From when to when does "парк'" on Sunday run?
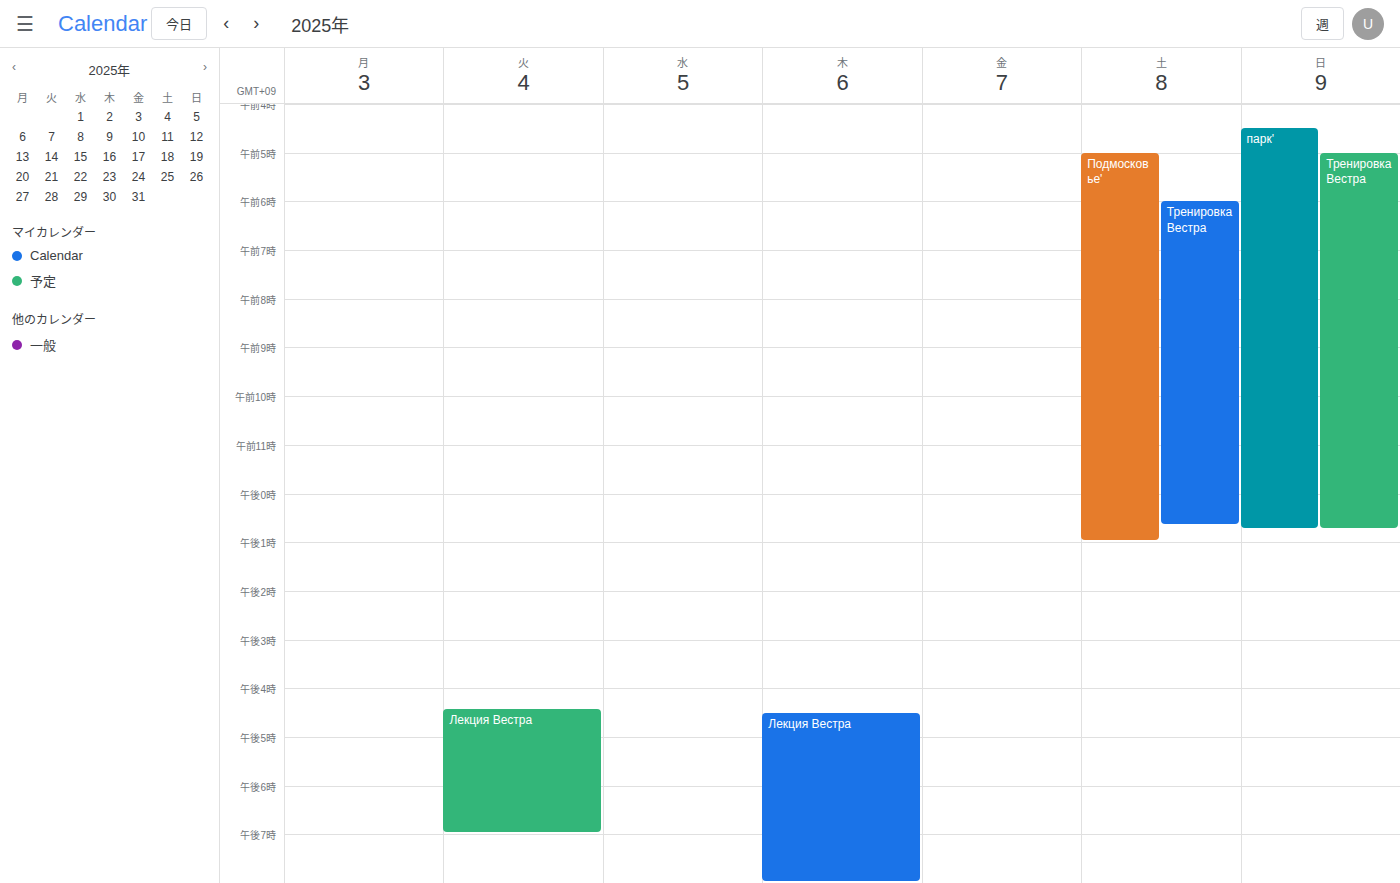
4:30 AM to 12:45 PM